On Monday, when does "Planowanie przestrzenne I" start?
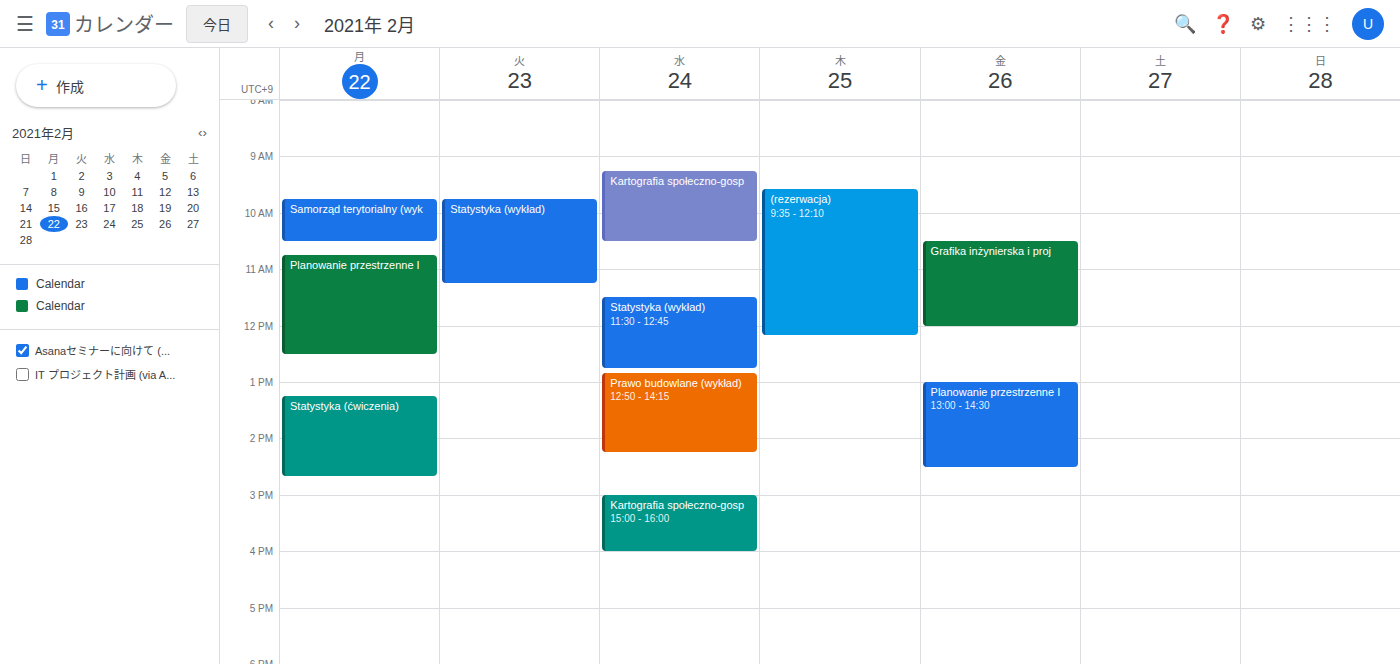
10:45 AM